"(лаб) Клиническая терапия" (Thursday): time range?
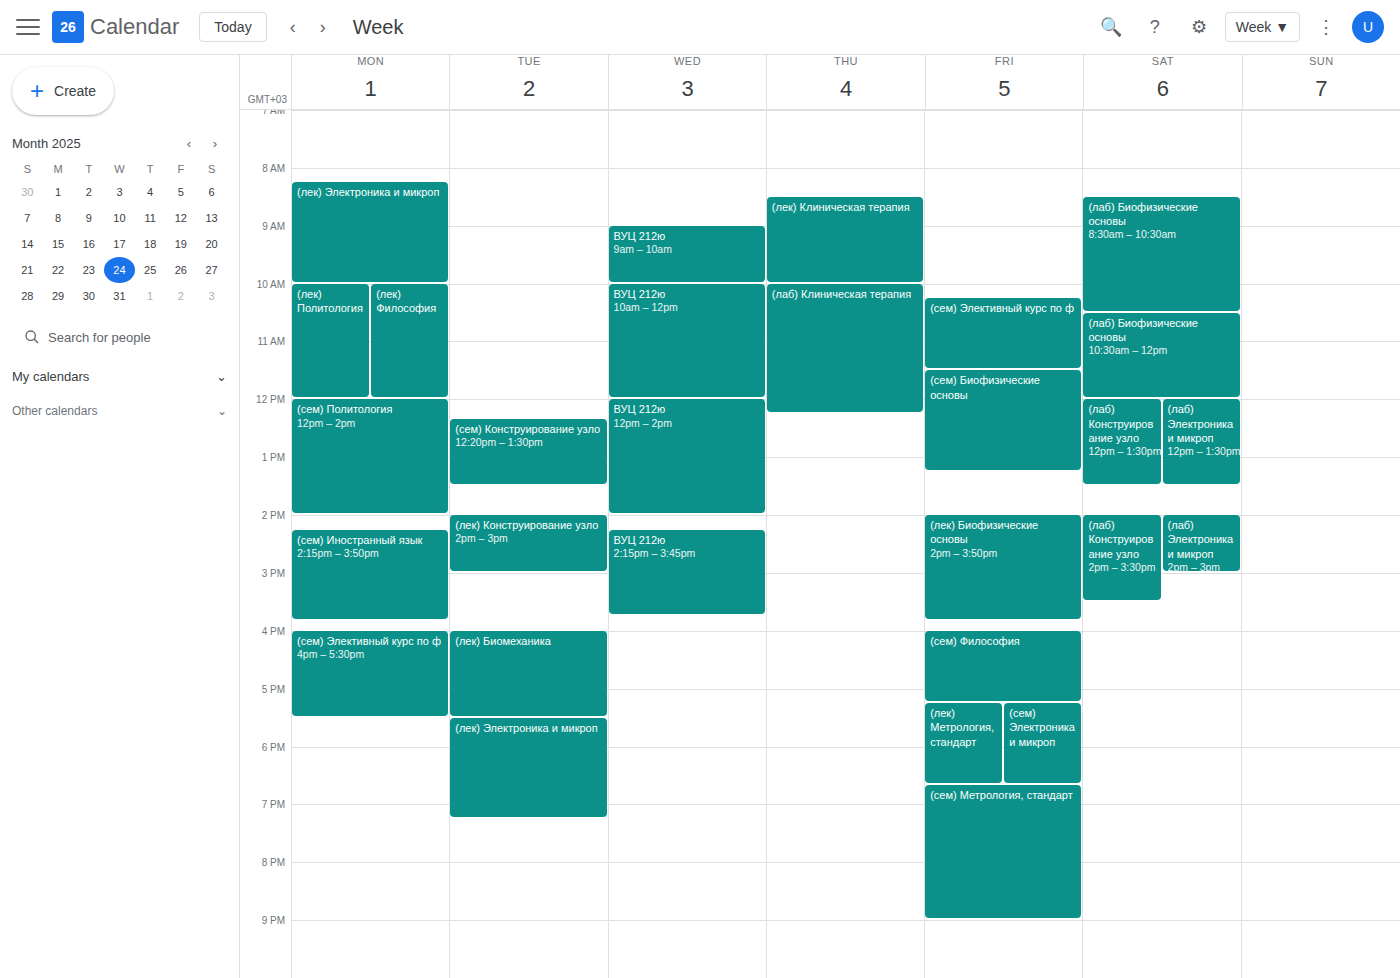
10:00 AM to 12:15 PM